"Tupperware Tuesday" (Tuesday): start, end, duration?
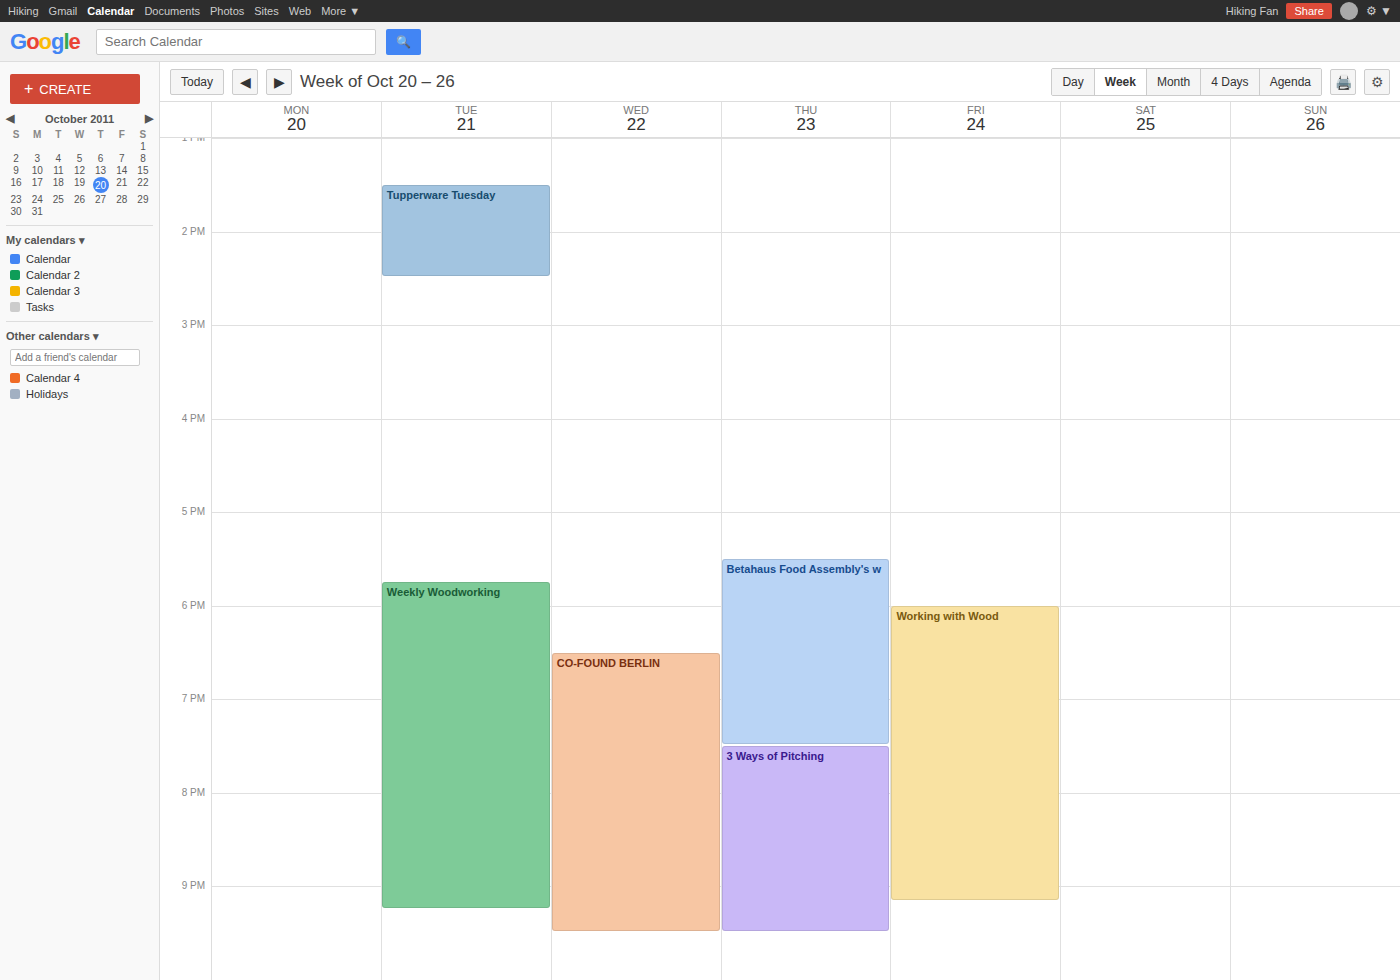
1:30 PM to 2:30 PM, 1 hour